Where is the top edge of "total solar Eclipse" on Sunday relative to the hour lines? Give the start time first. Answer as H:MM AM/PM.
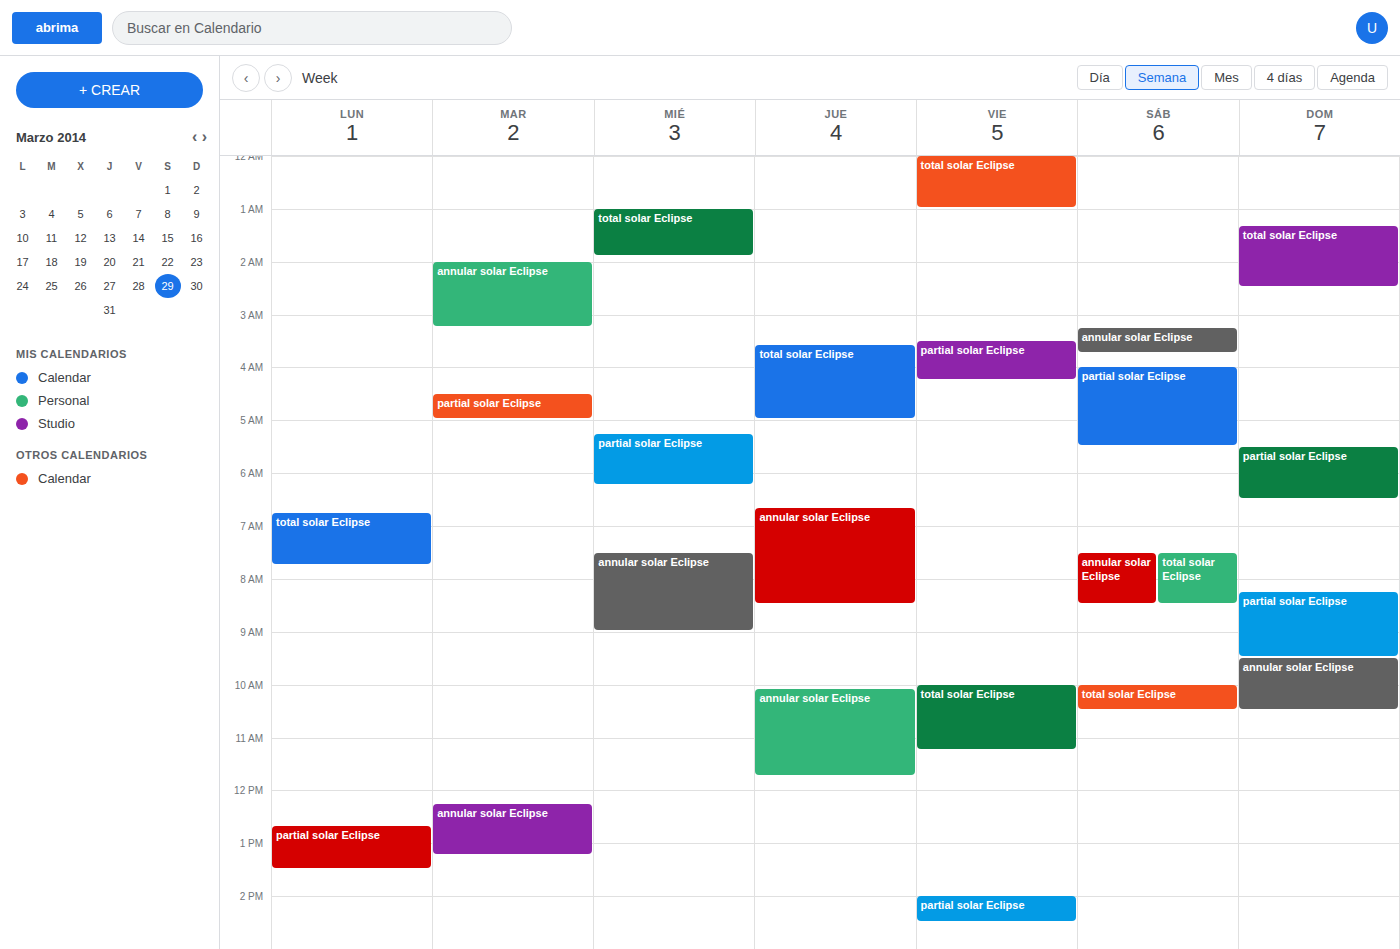
1:20 AM -- neither: 20 minutes below the 1 AM line and 40 minutes above the 2 AM line.